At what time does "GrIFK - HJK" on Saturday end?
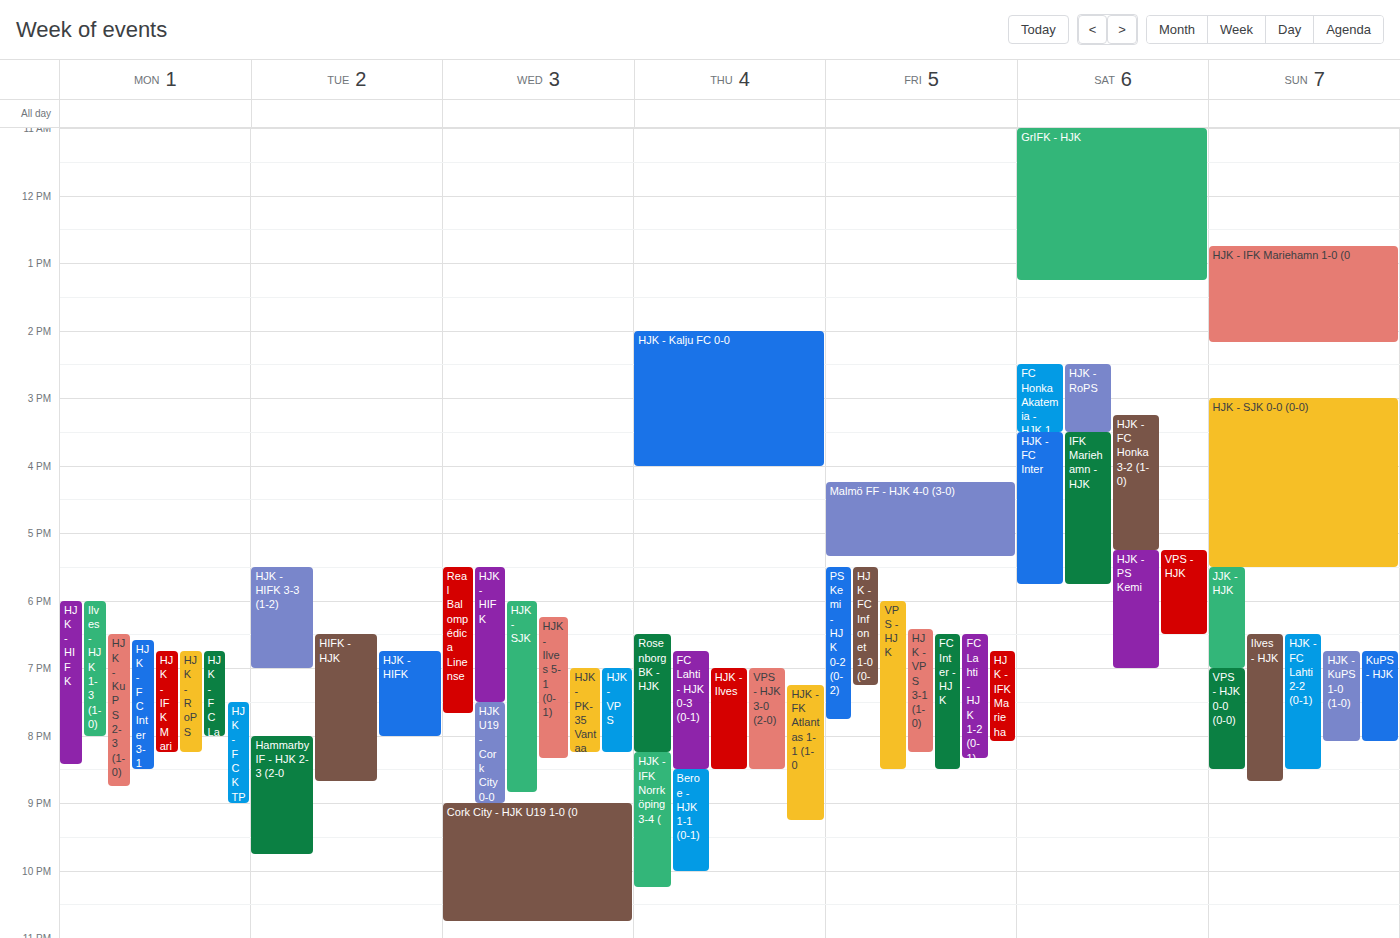
13:15